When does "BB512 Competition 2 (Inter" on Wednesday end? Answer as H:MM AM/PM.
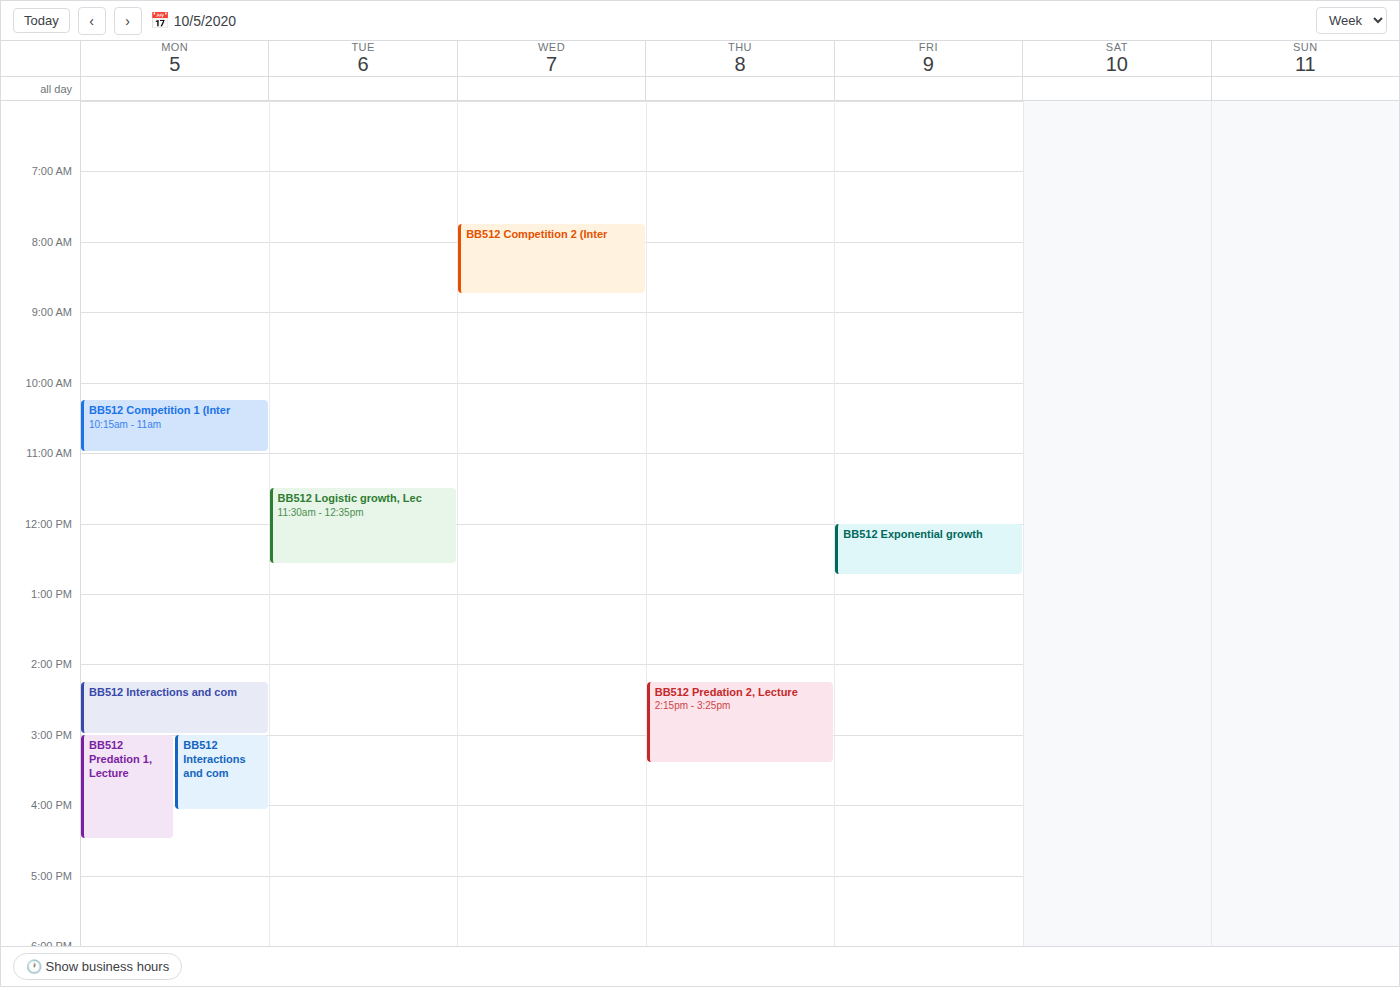
8:45 AM